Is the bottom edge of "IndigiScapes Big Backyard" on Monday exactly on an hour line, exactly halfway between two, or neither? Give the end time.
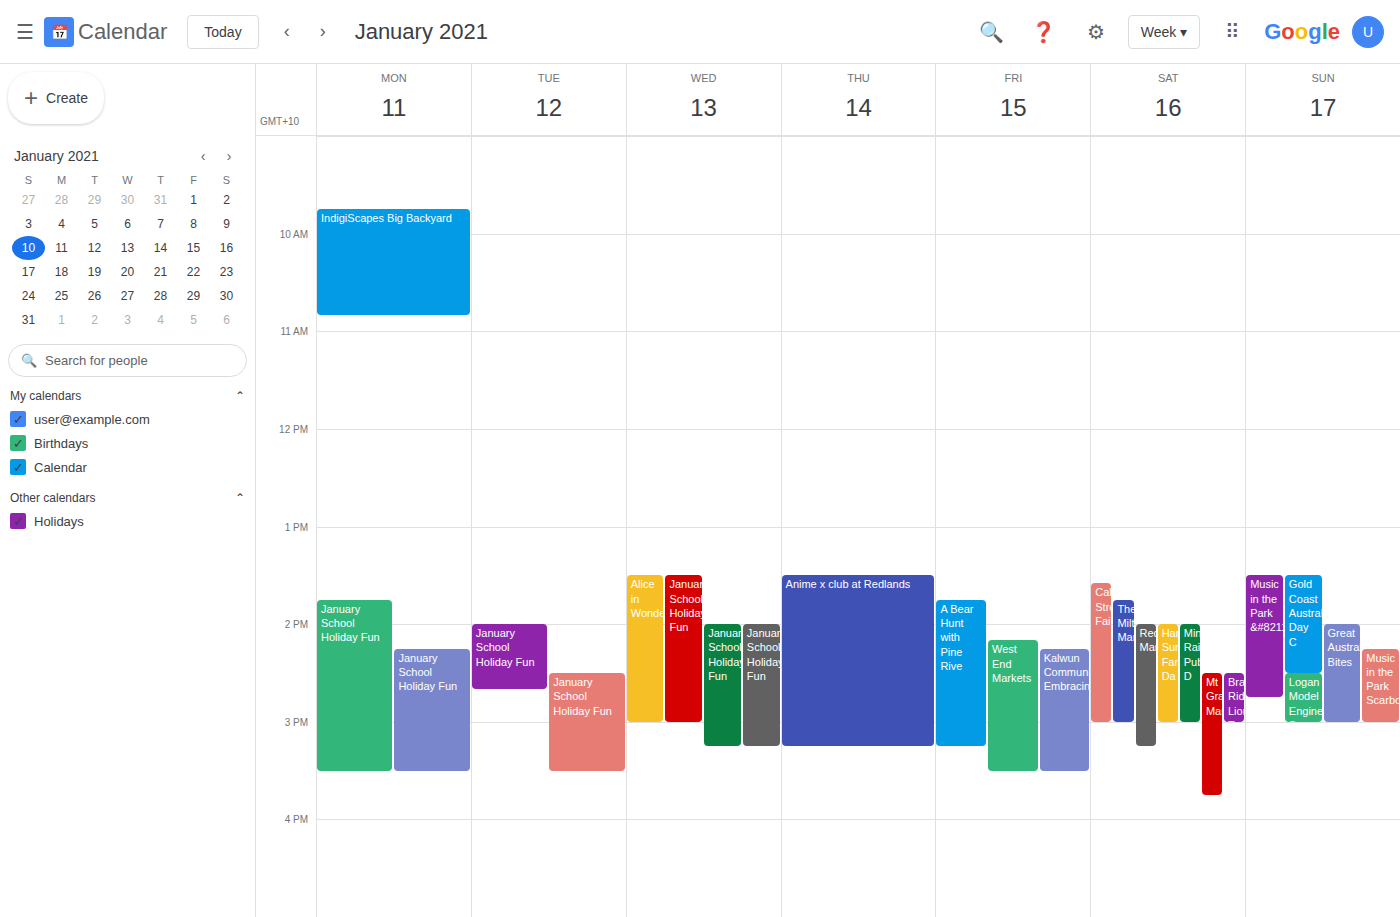
10:50 AM -- neither: 50 minutes below the 10 AM line and 10 minutes above the 11 AM line.